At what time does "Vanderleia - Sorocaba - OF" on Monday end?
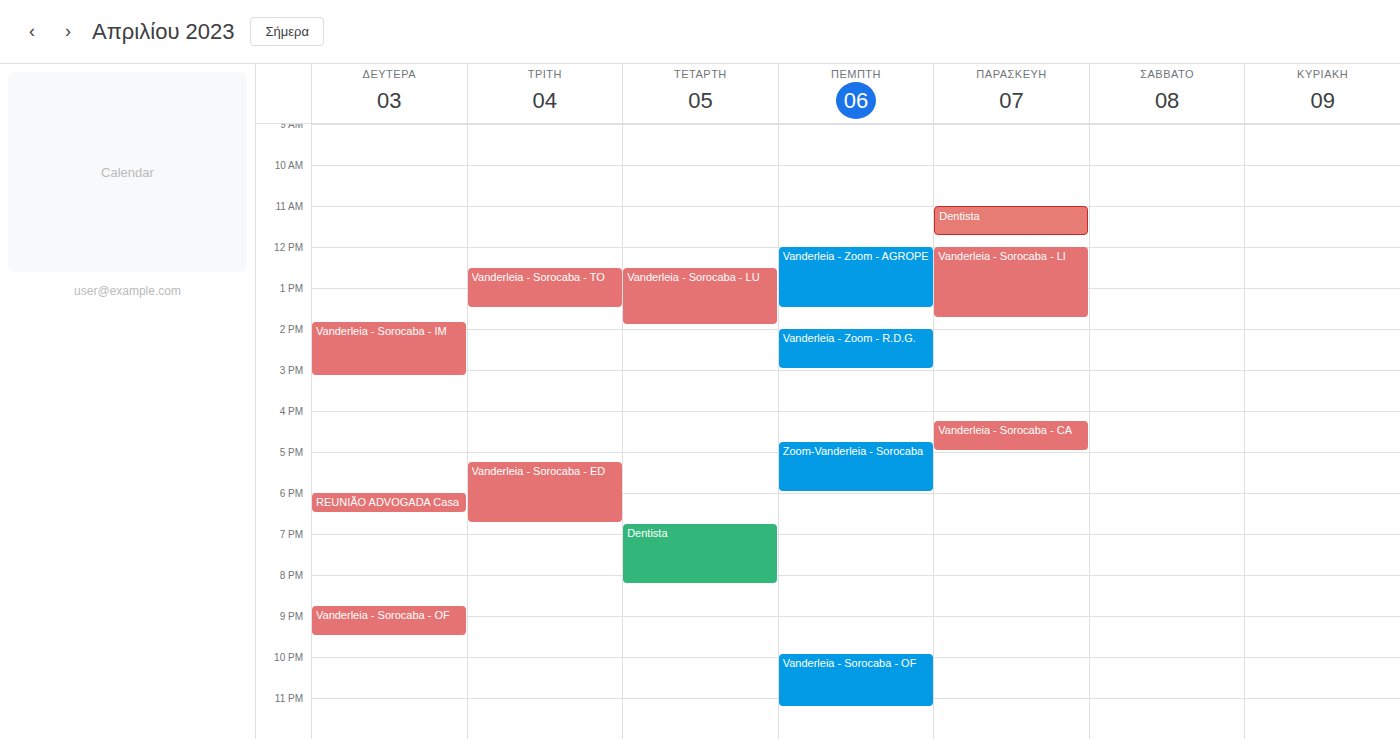
21:30